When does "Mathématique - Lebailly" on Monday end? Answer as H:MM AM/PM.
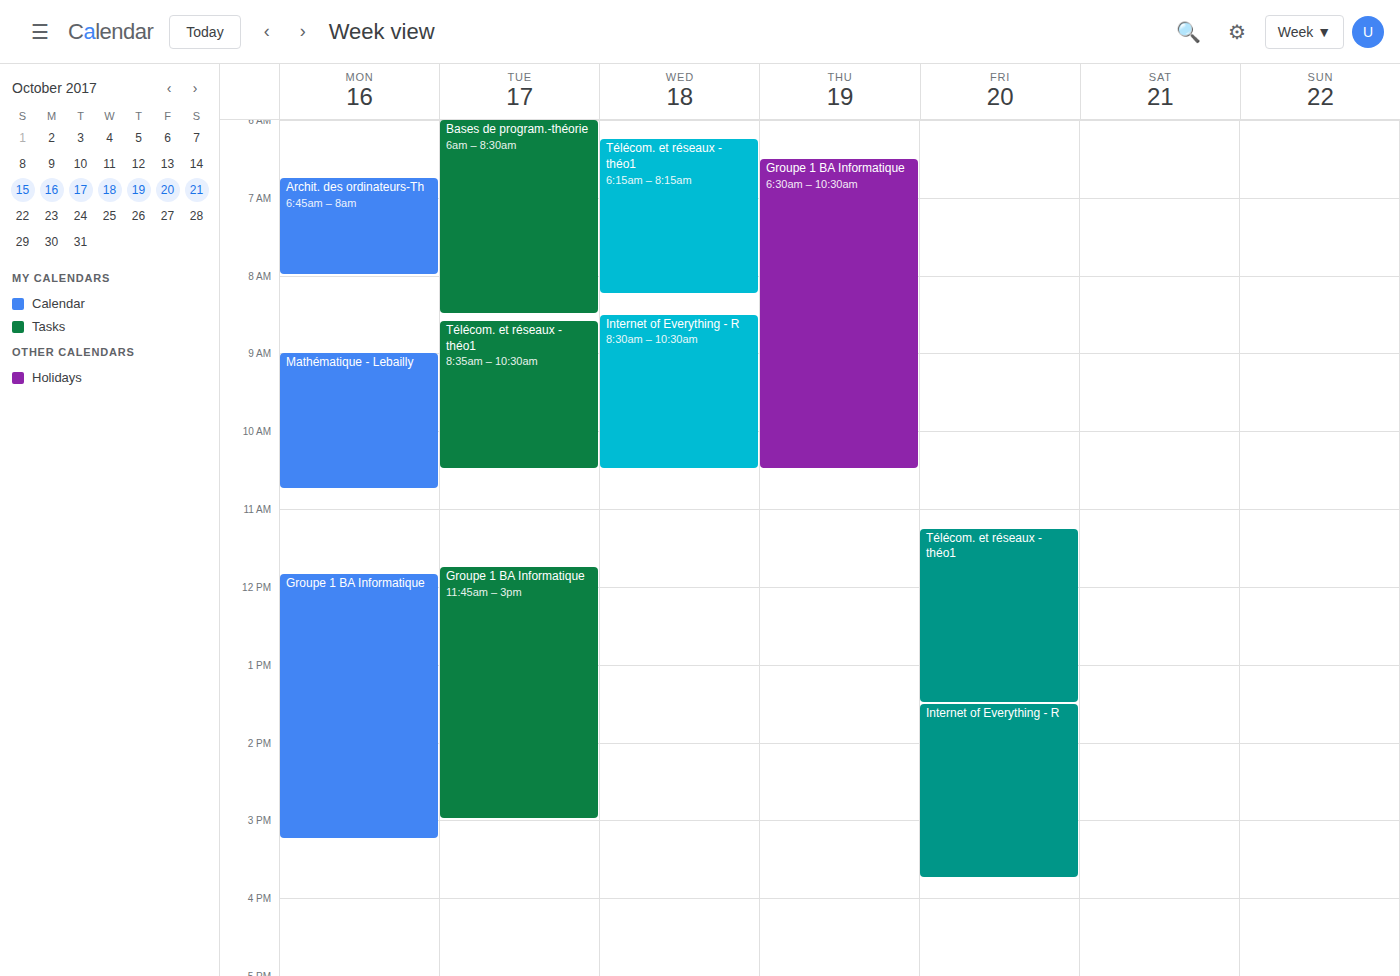
10:45 AM